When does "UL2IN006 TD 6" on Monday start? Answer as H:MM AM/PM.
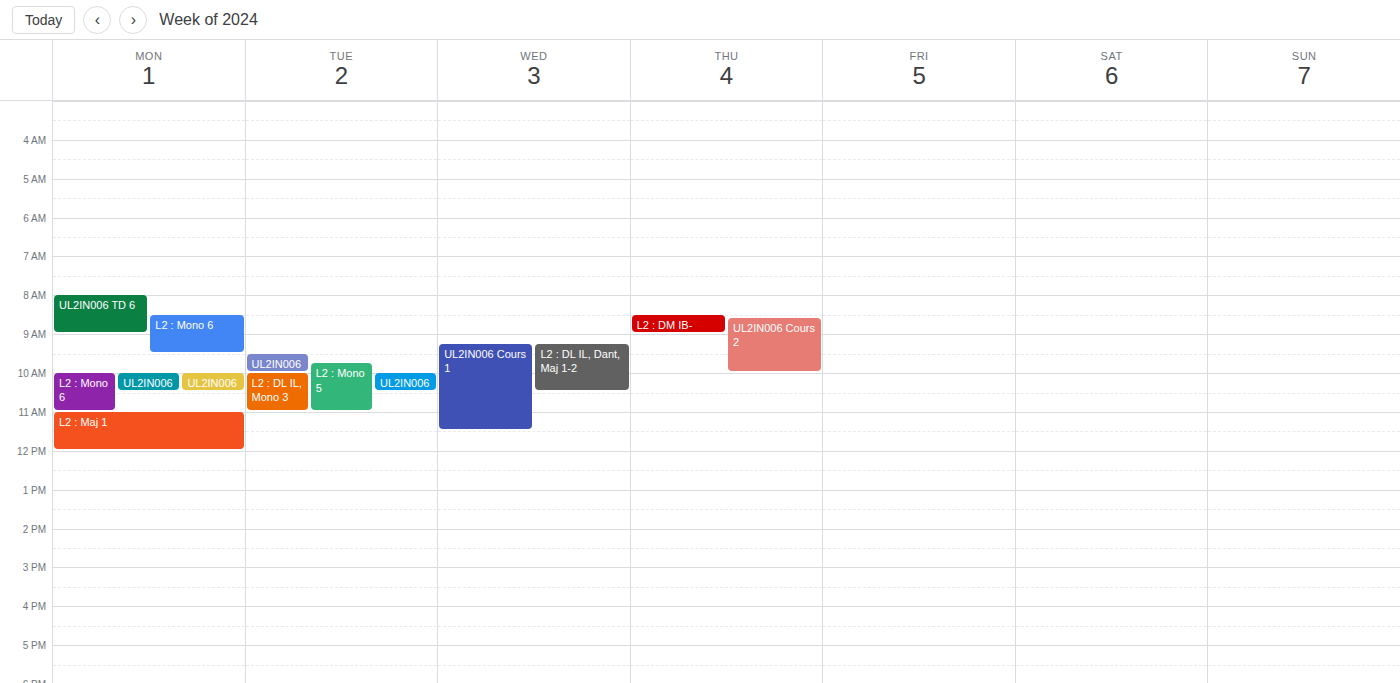
8:00 AM